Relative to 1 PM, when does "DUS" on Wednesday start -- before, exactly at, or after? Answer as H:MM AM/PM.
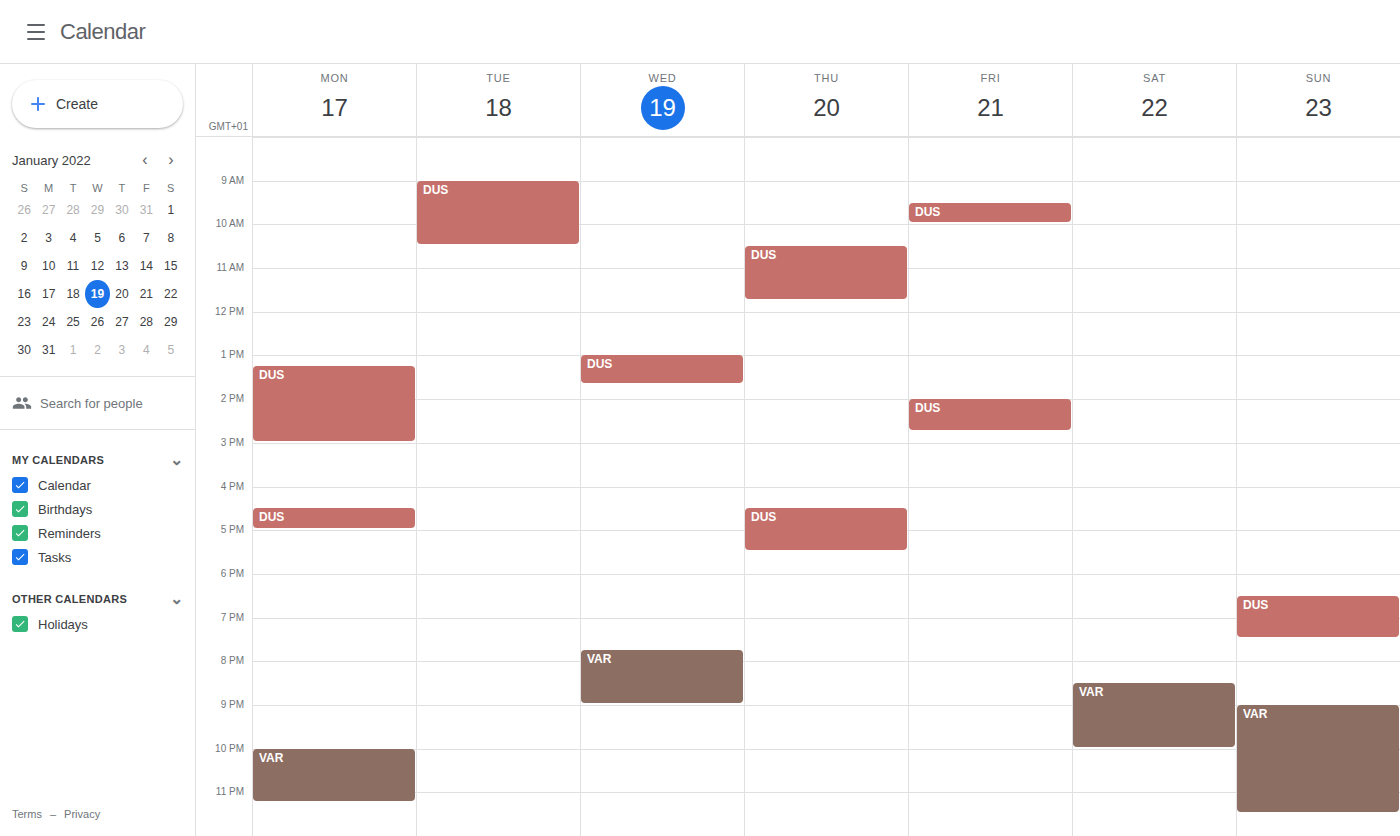
1:00 PM -- exactly at 1 PM, on the 1 PM line.